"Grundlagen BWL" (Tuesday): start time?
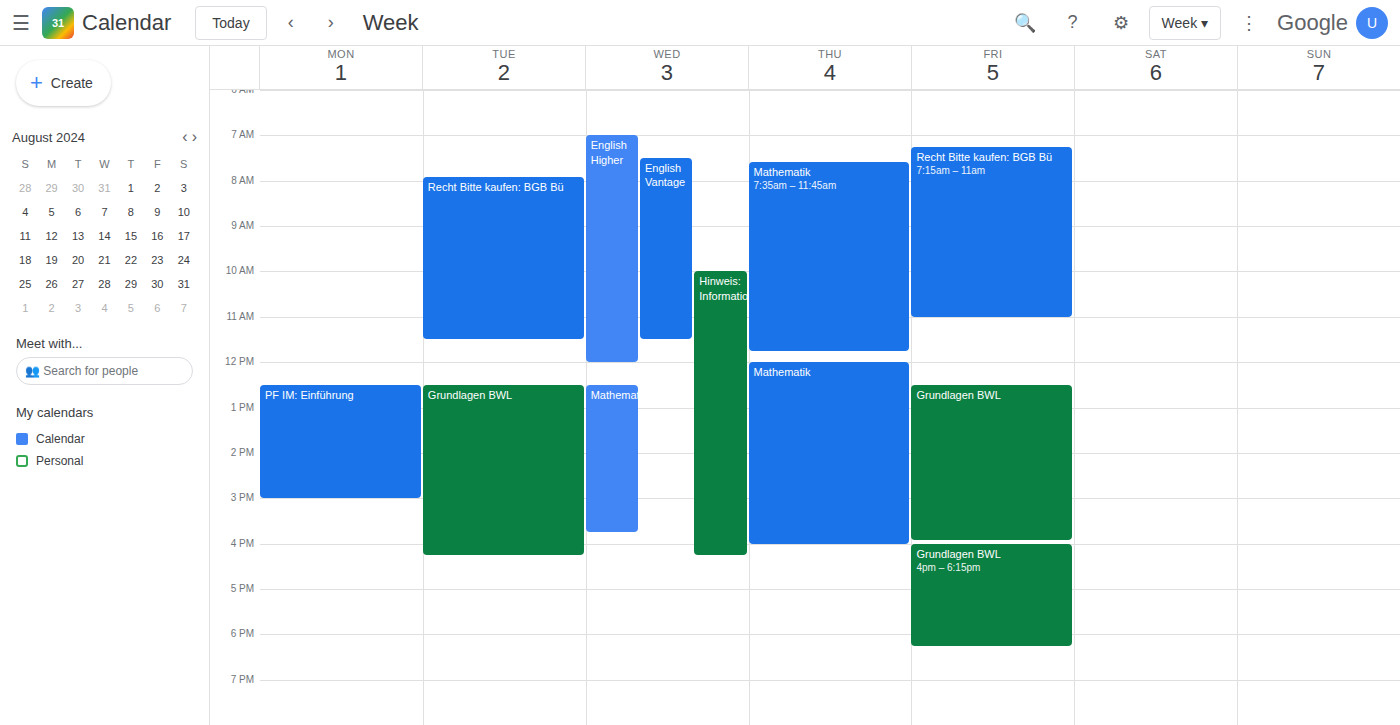
12:30 PM